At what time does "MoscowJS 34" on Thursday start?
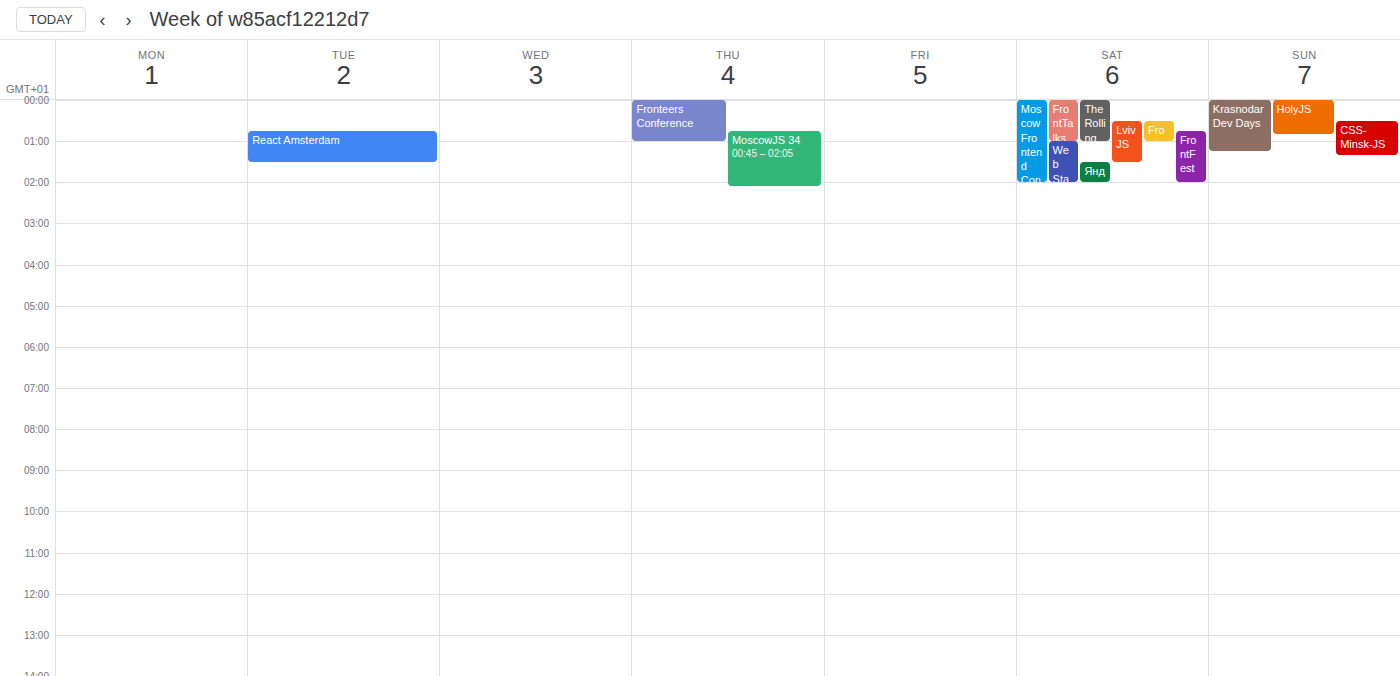
12:45 AM